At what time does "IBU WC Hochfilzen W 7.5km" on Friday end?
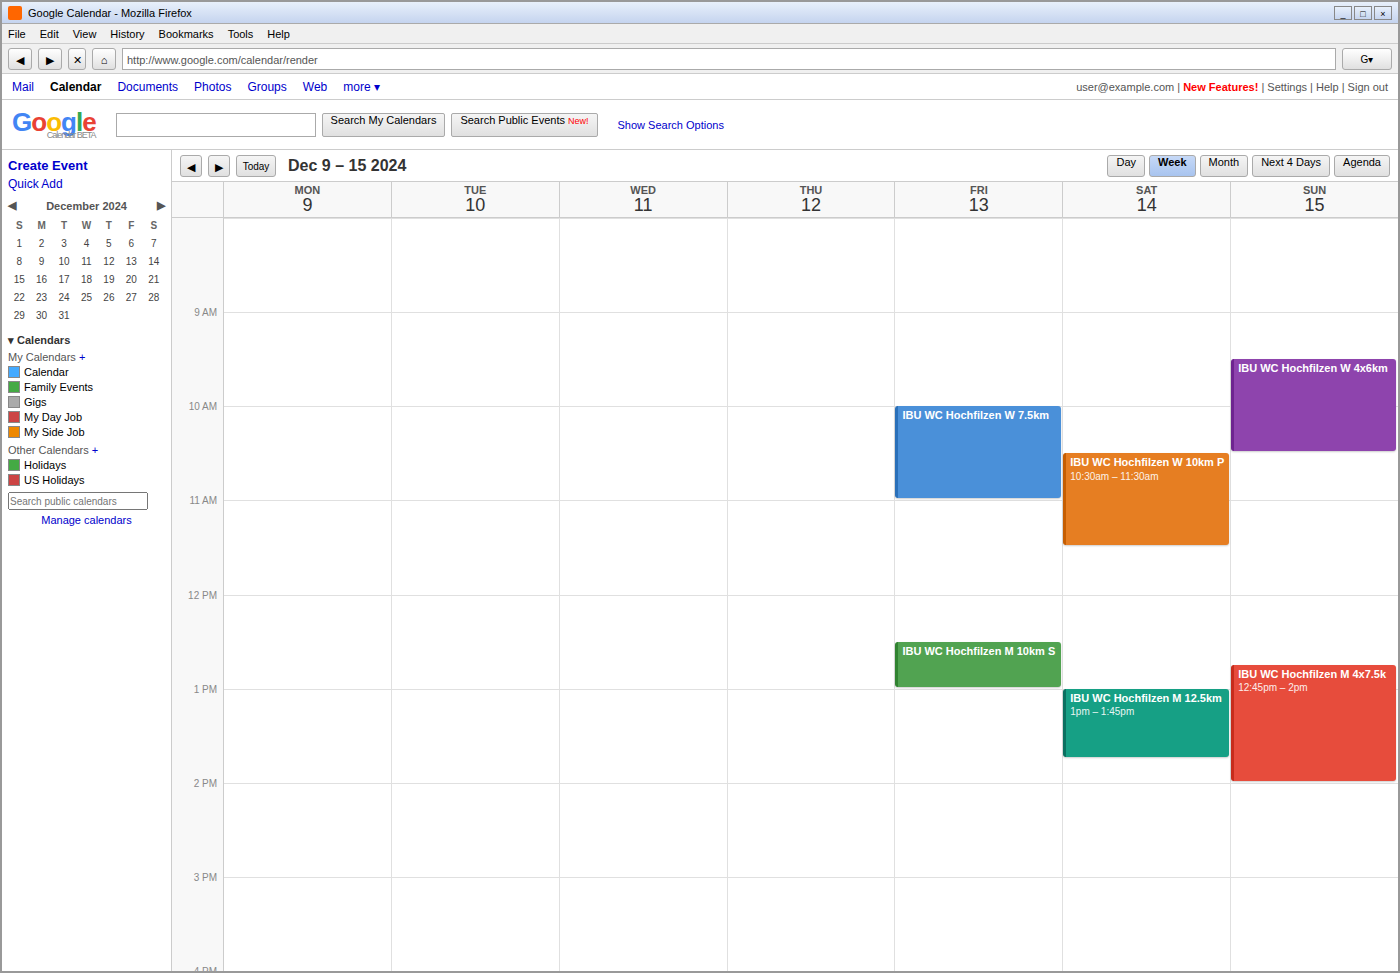
11:00 AM